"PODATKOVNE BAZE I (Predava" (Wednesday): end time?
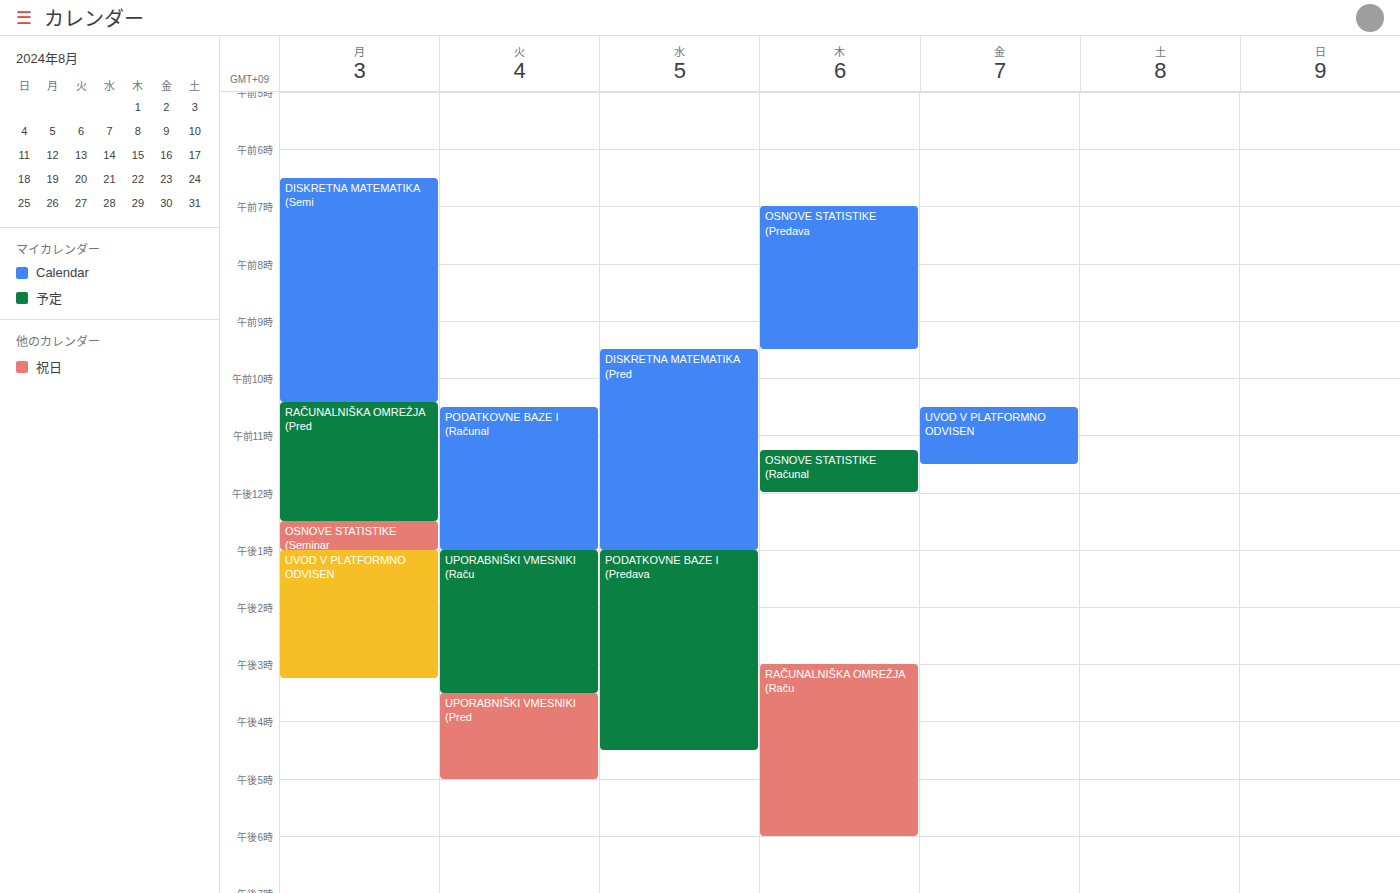
4:30 PM